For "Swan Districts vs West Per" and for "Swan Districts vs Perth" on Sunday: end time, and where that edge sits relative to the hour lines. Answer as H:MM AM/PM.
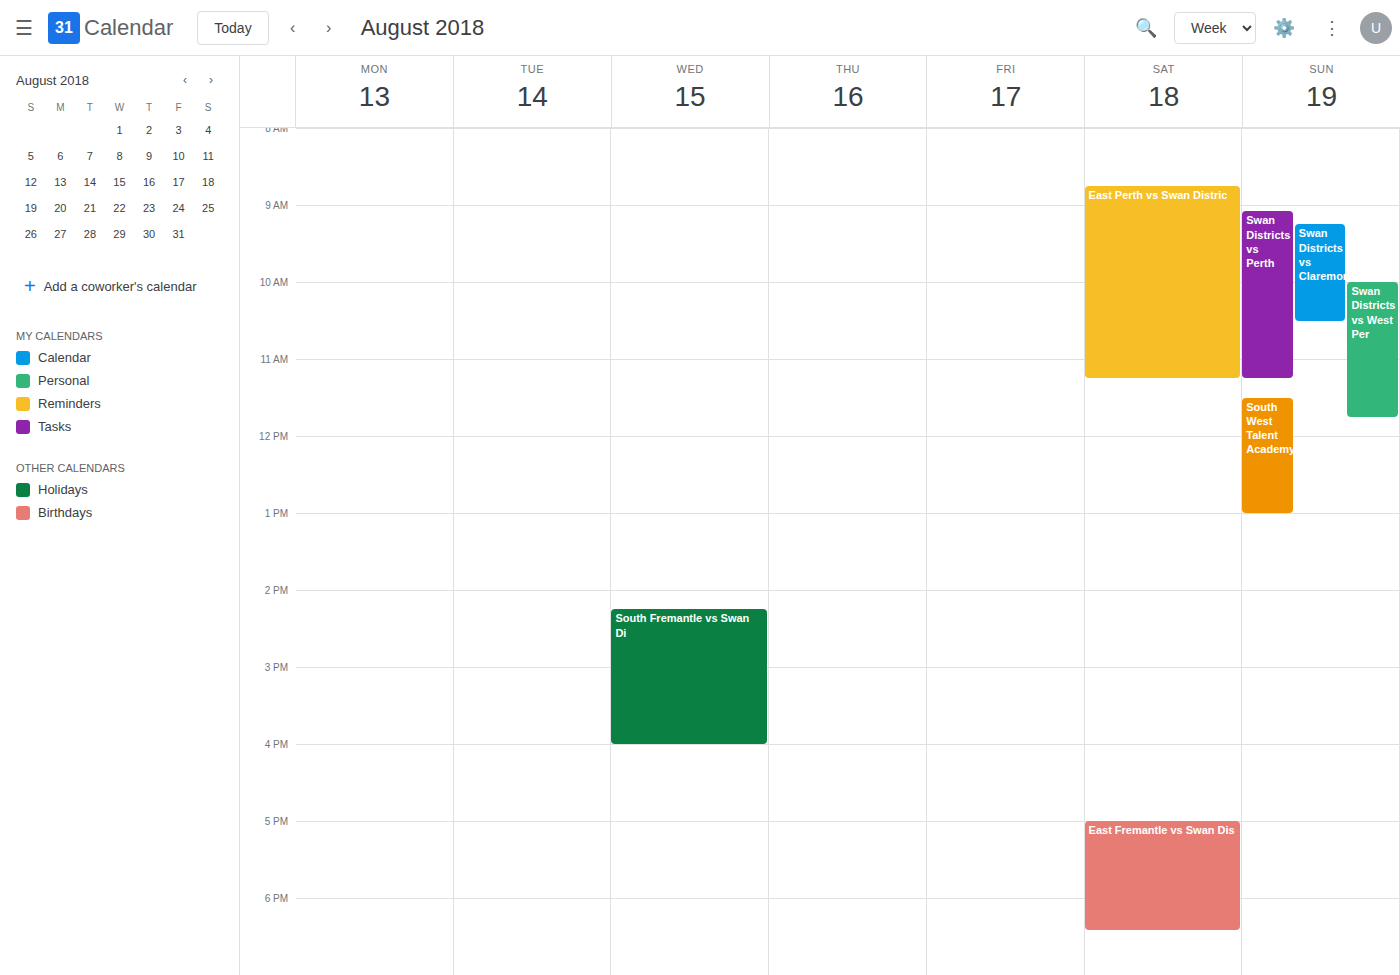
"Swan Districts vs West Per": 11:45 AM, neither: three quarters of the way from the 11 AM line to the 12 PM line. "Swan Districts vs Perth": 11:15 AM, neither: a quarter of the way from the 11 AM line to the 12 PM line.